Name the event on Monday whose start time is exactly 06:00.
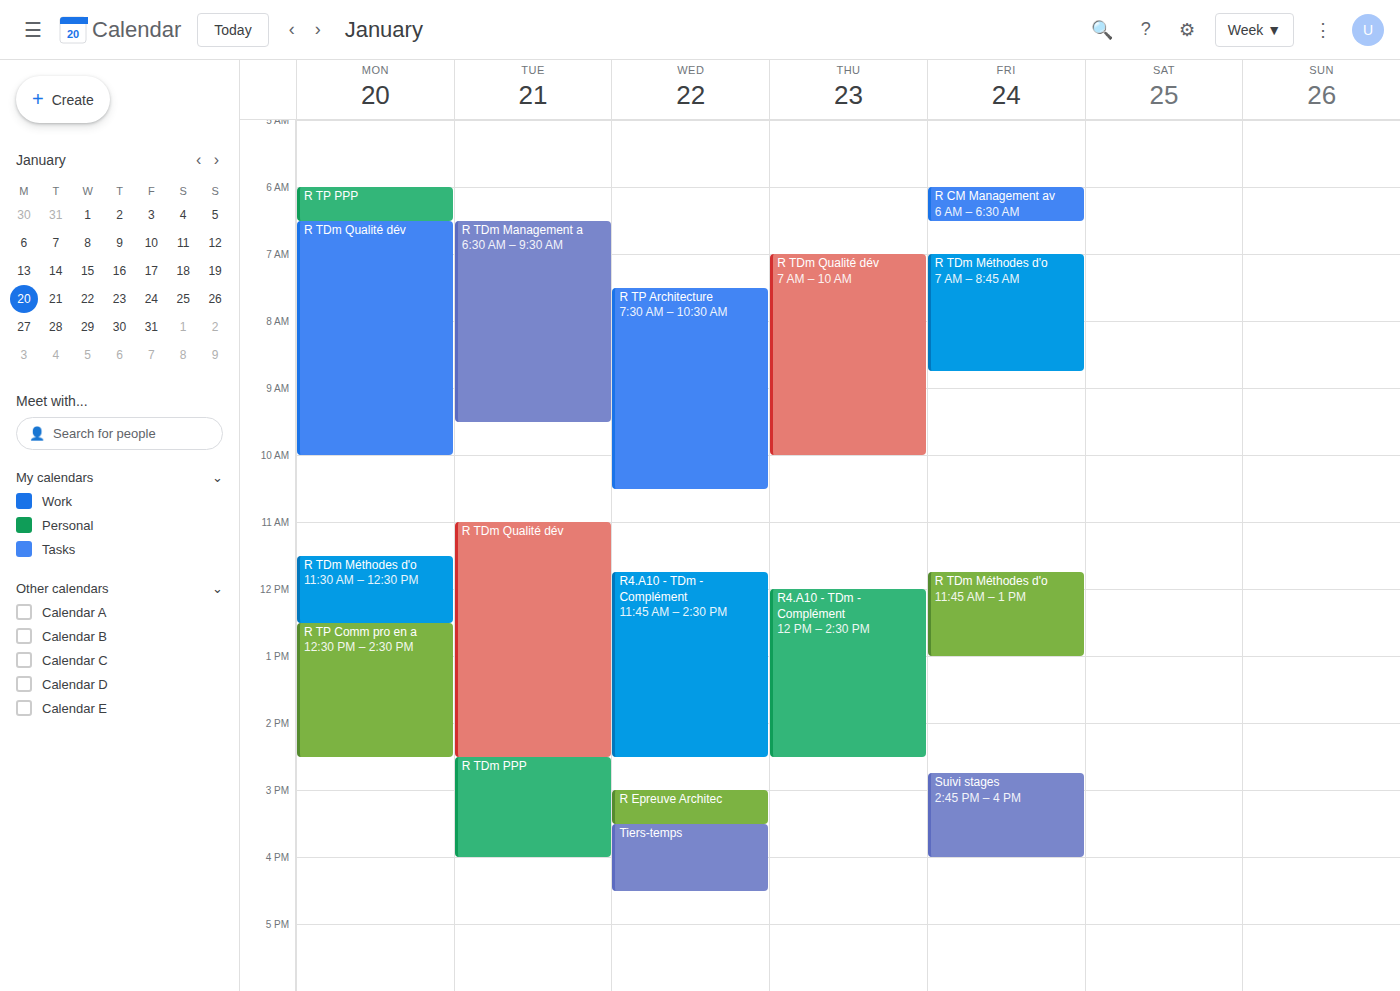
"R TP PPP"